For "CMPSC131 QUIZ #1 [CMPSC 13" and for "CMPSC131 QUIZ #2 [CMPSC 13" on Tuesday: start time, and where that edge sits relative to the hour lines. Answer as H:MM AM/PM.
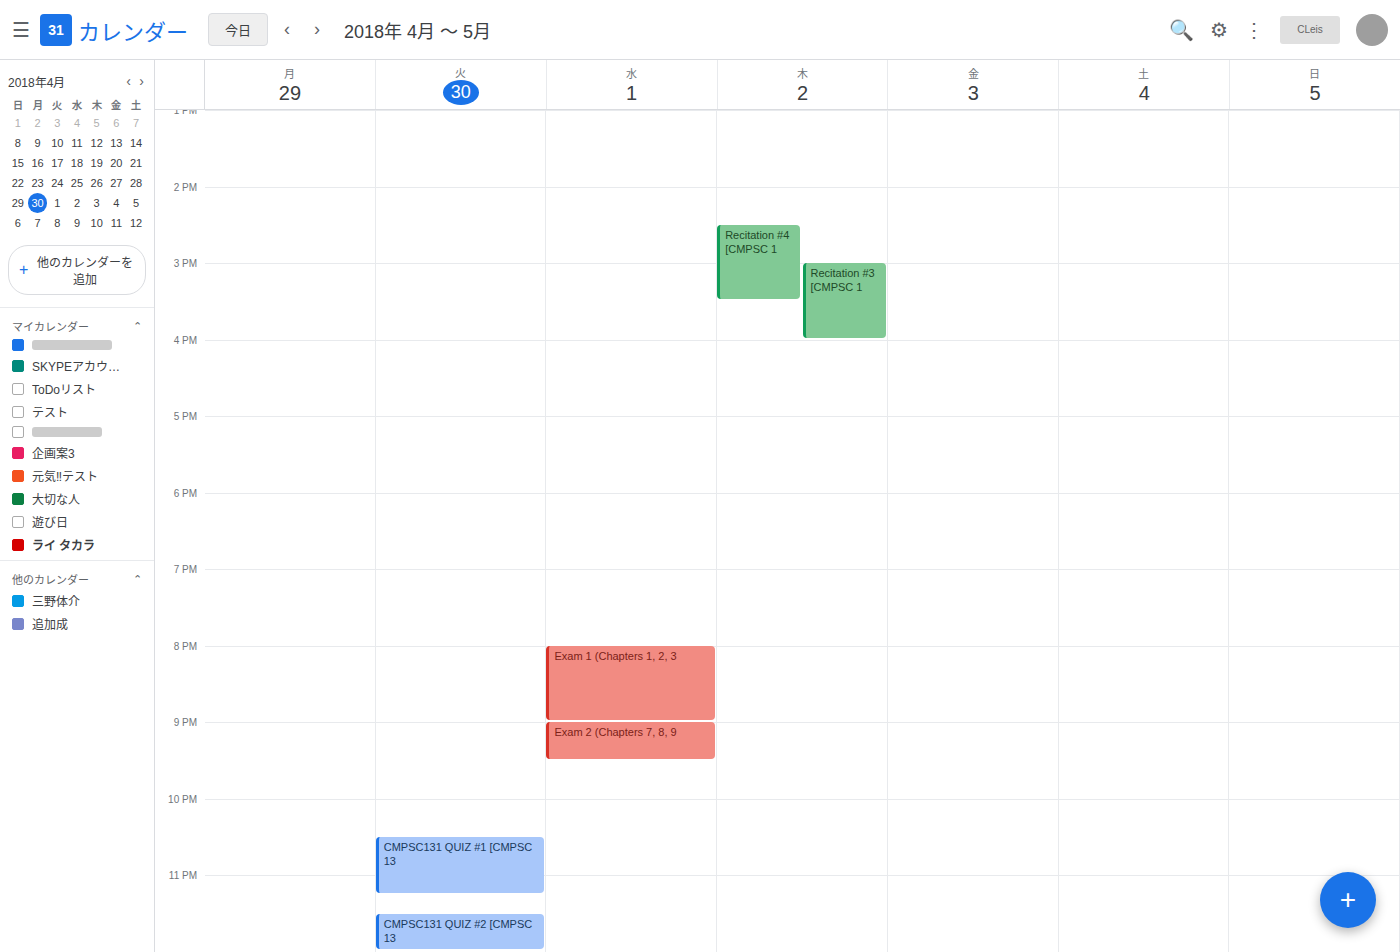
"CMPSC131 QUIZ #1 [CMPSC 13": 10:30 PM, halfway between the 10 PM and 11 PM lines. "CMPSC131 QUIZ #2 [CMPSC 13": 11:30 PM, halfway between the 11 PM and 12 AM lines.